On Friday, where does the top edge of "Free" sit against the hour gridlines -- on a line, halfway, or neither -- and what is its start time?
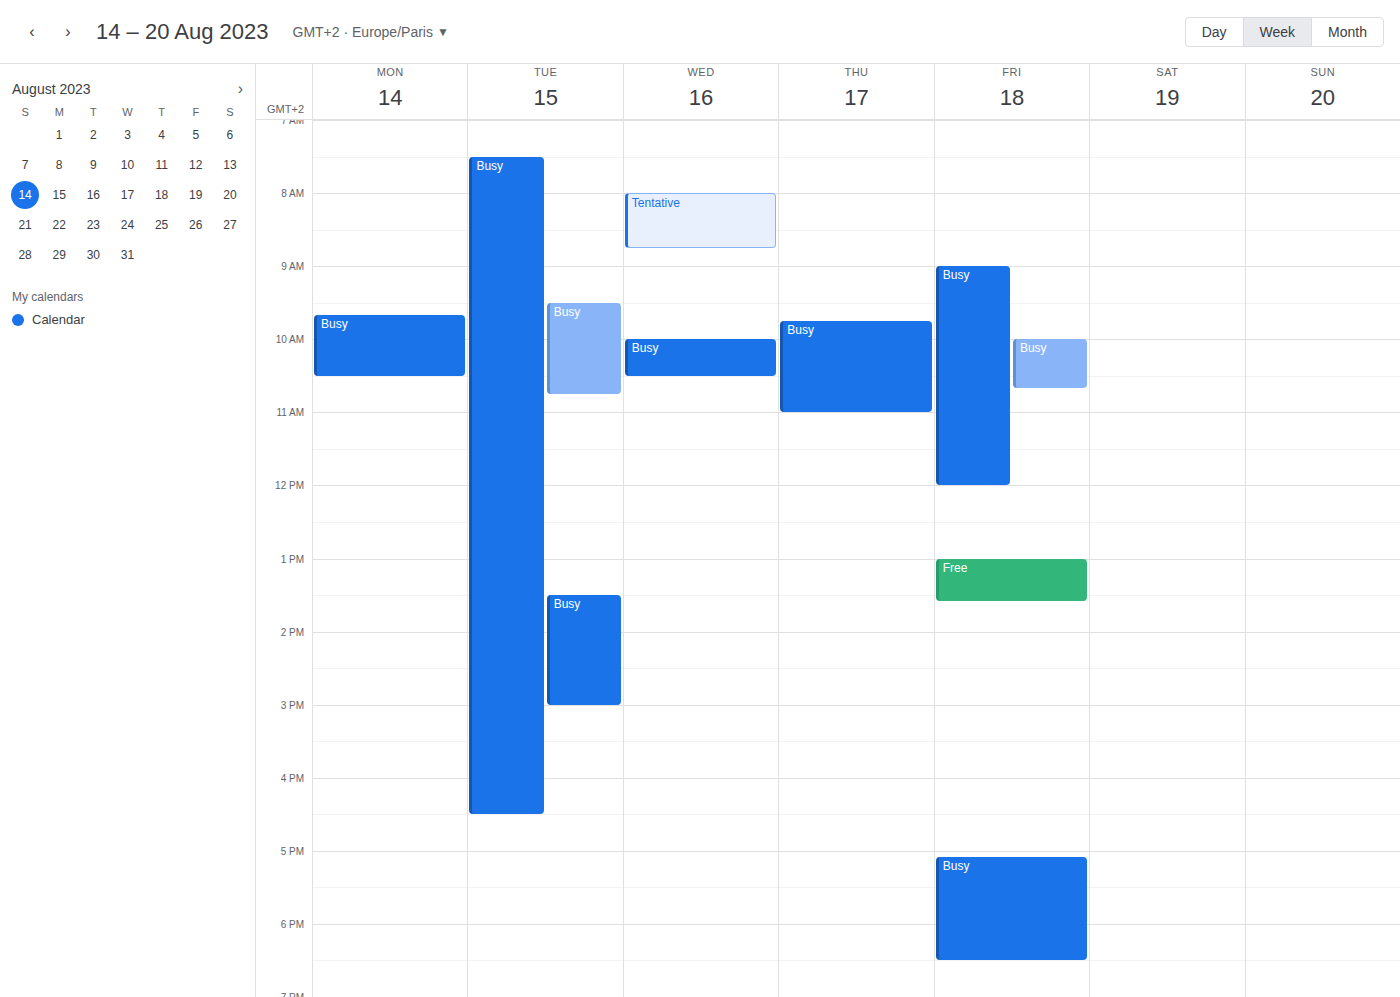
1:00 PM -- exactly on the 1 PM line.